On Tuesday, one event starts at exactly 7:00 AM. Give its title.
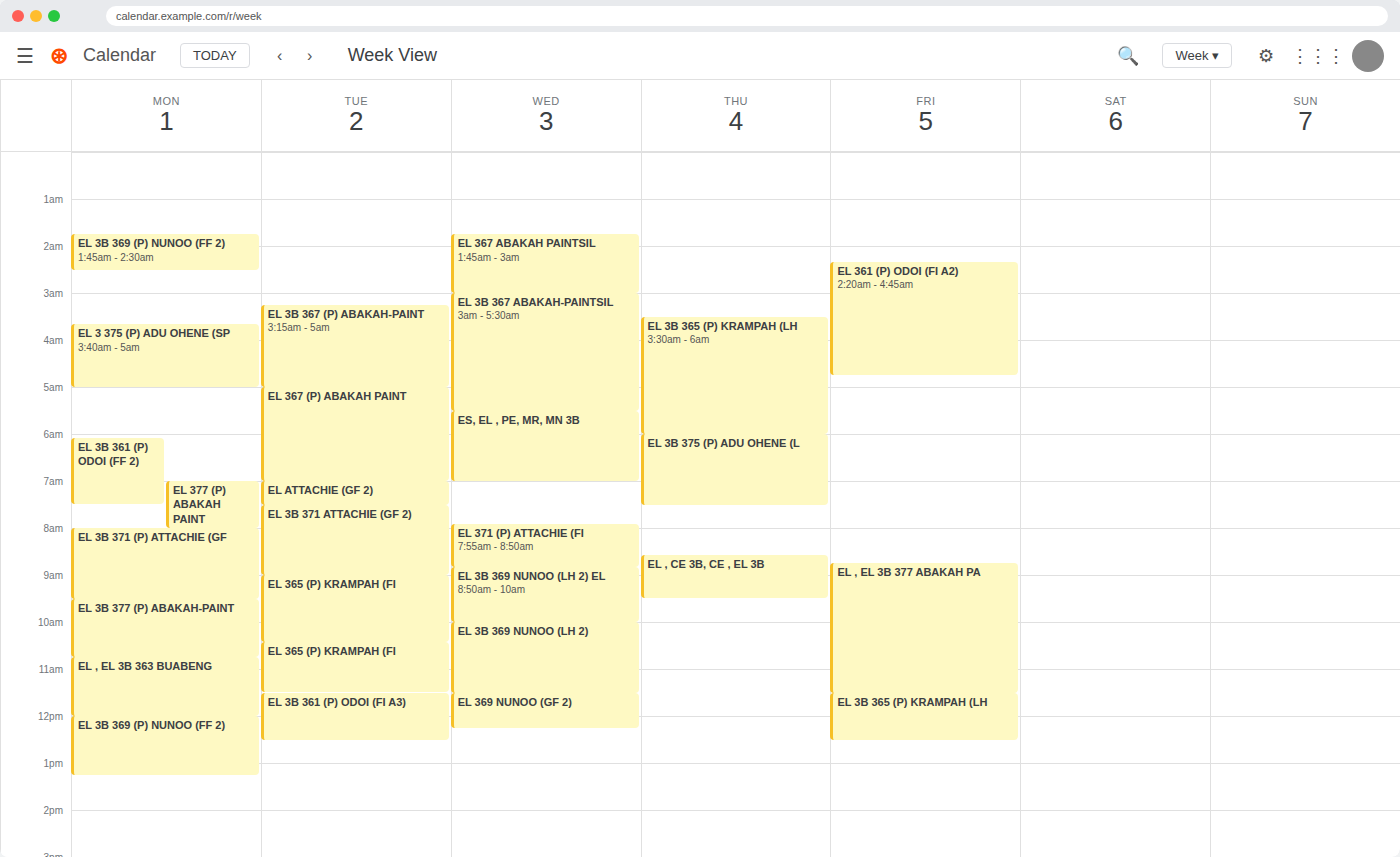
"EL ATTACHIE (GF 2)"